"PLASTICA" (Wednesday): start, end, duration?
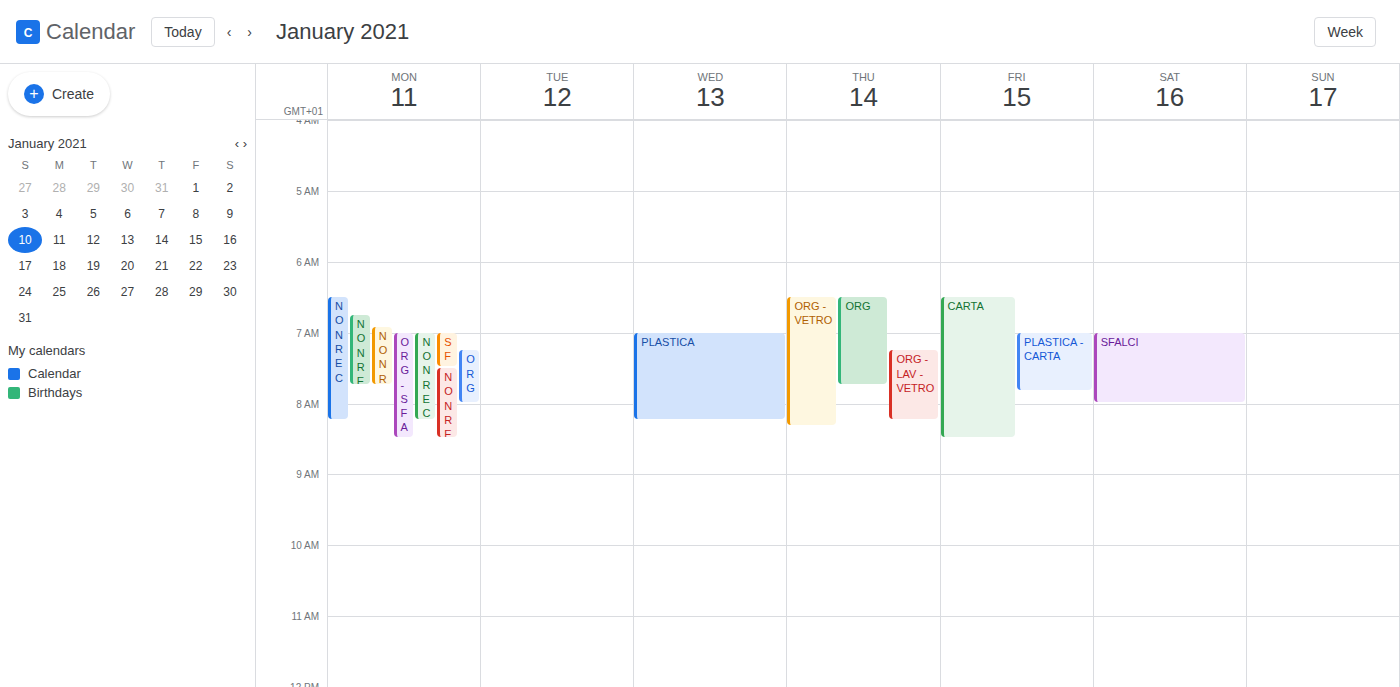
7:00 AM to 8:15 AM, 1 hour 15 minutes